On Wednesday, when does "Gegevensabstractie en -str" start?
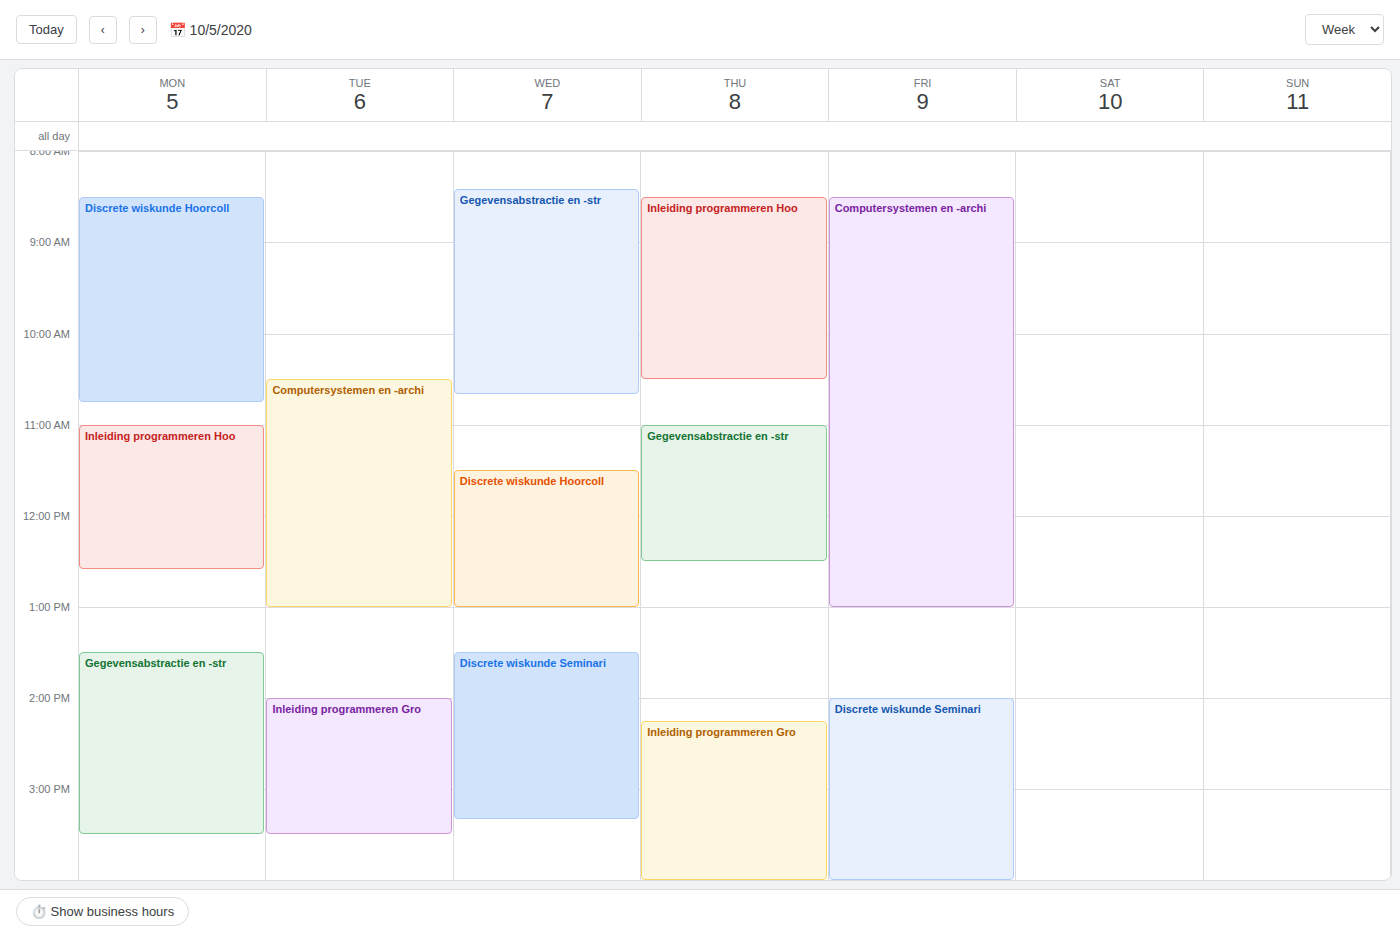
08:25